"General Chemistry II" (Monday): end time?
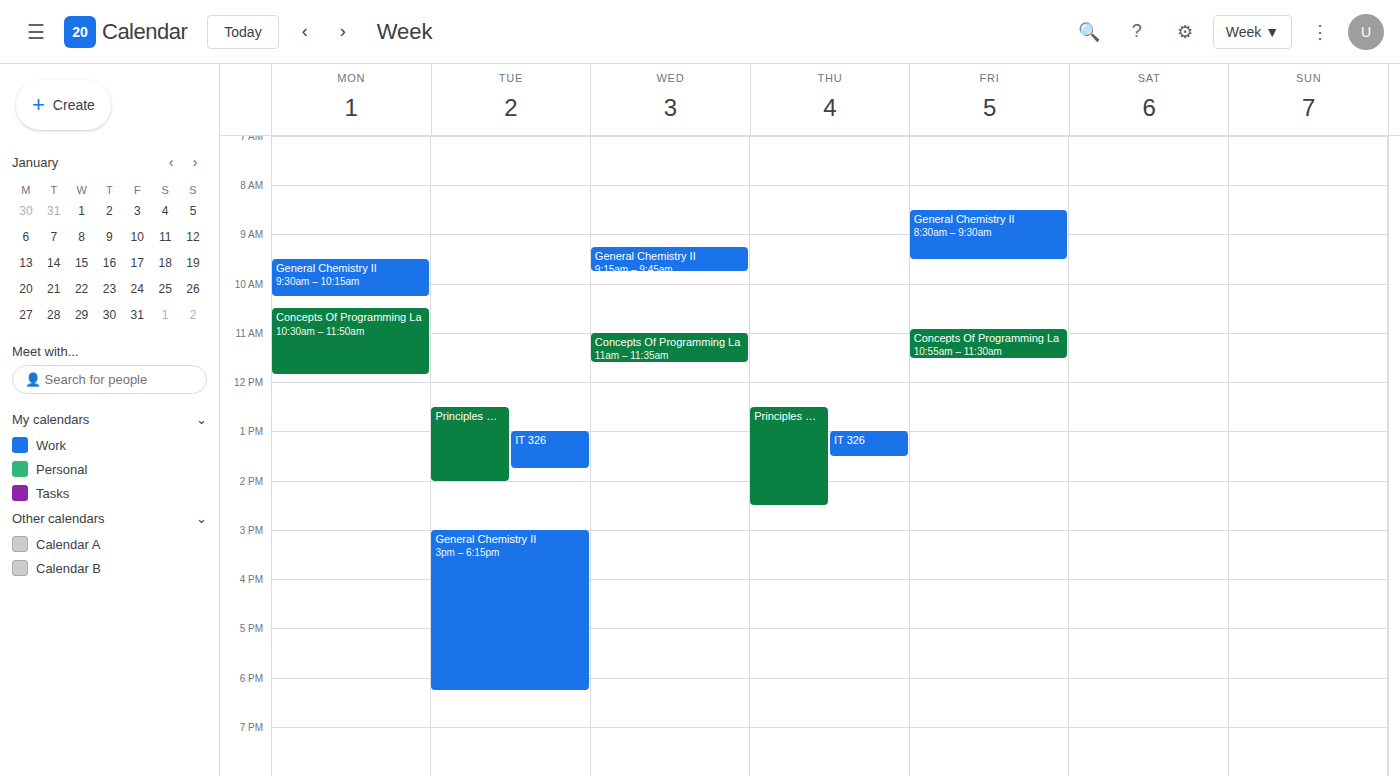
10:15 AM